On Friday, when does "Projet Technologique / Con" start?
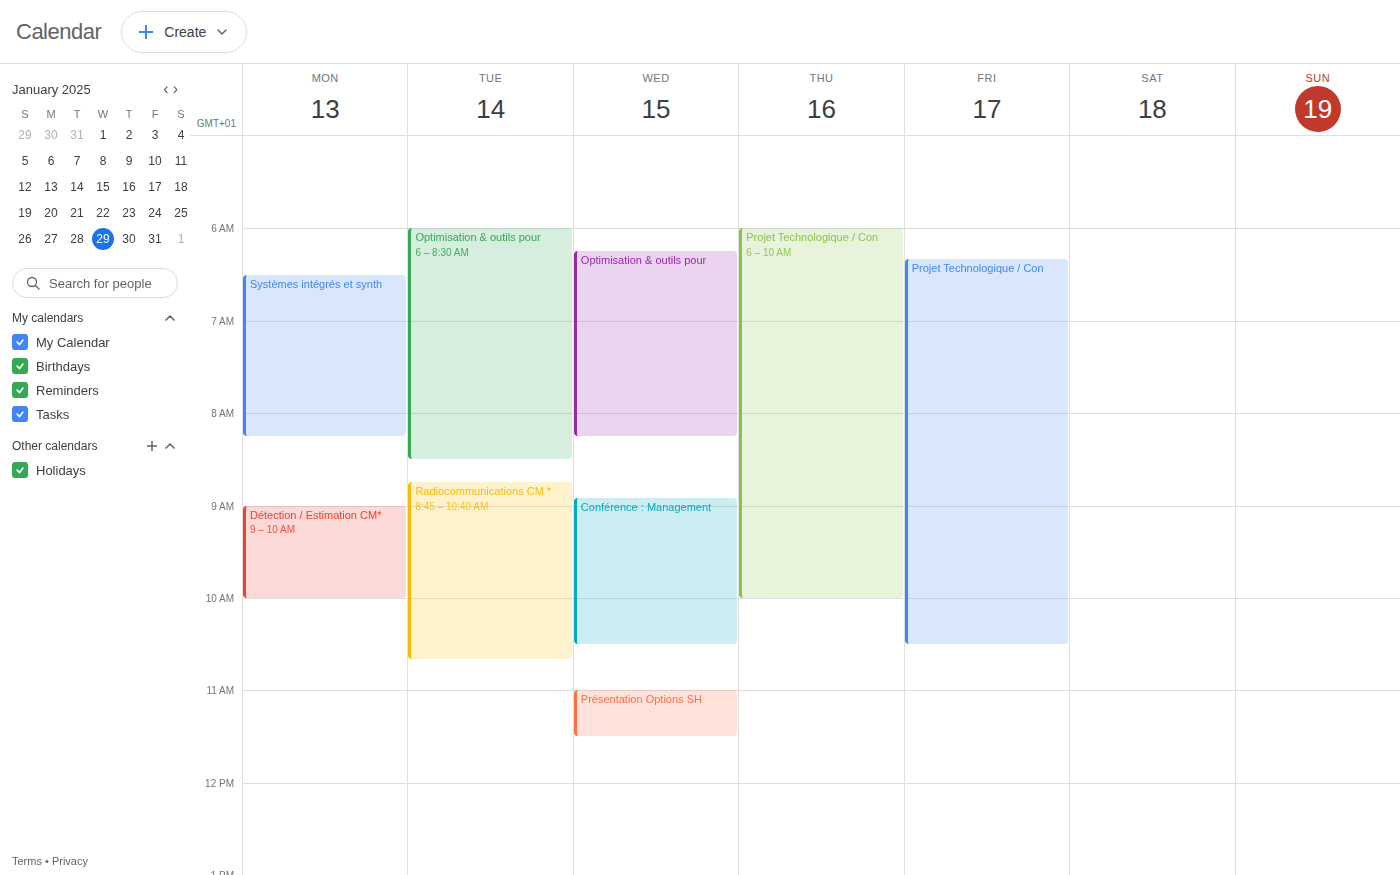
6:20 AM